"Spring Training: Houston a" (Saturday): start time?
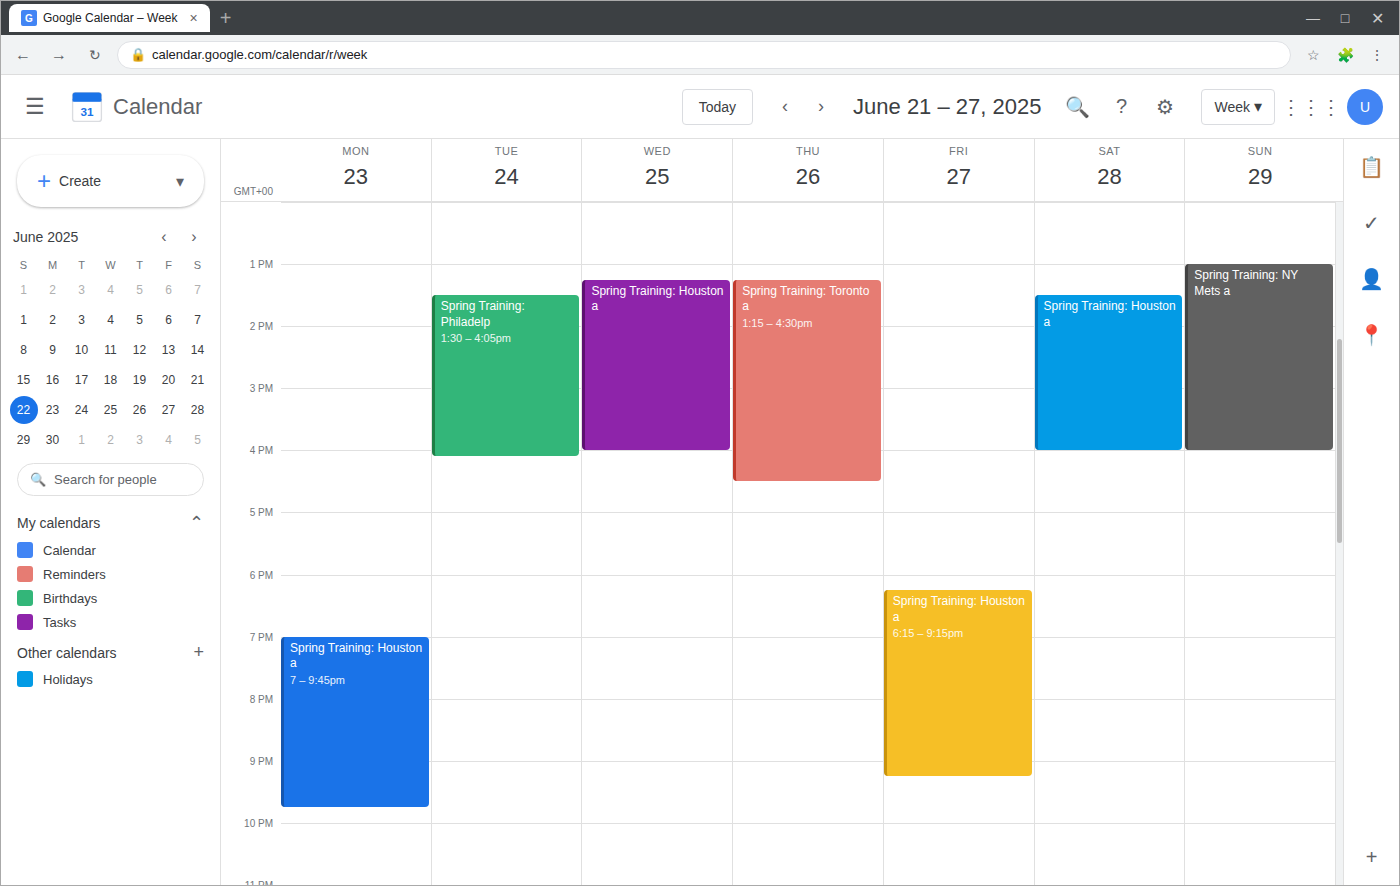
1:30 PM